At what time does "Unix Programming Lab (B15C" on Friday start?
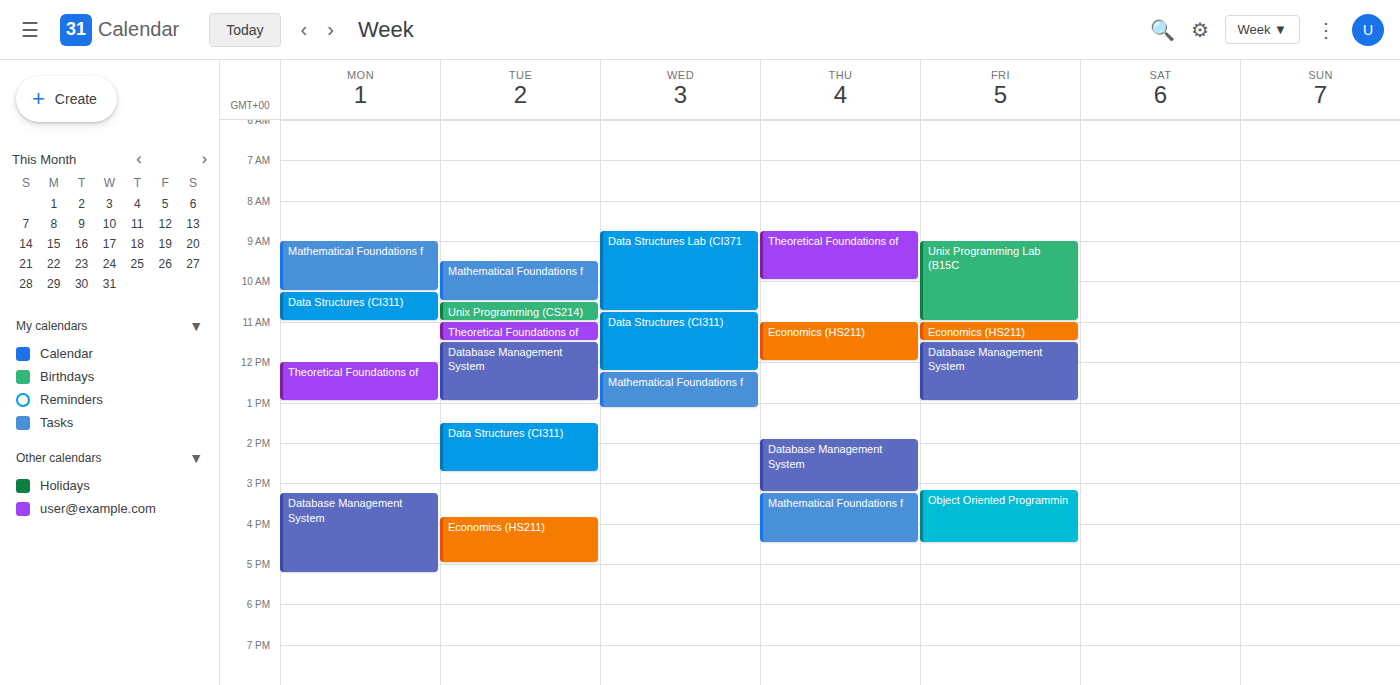
09:00